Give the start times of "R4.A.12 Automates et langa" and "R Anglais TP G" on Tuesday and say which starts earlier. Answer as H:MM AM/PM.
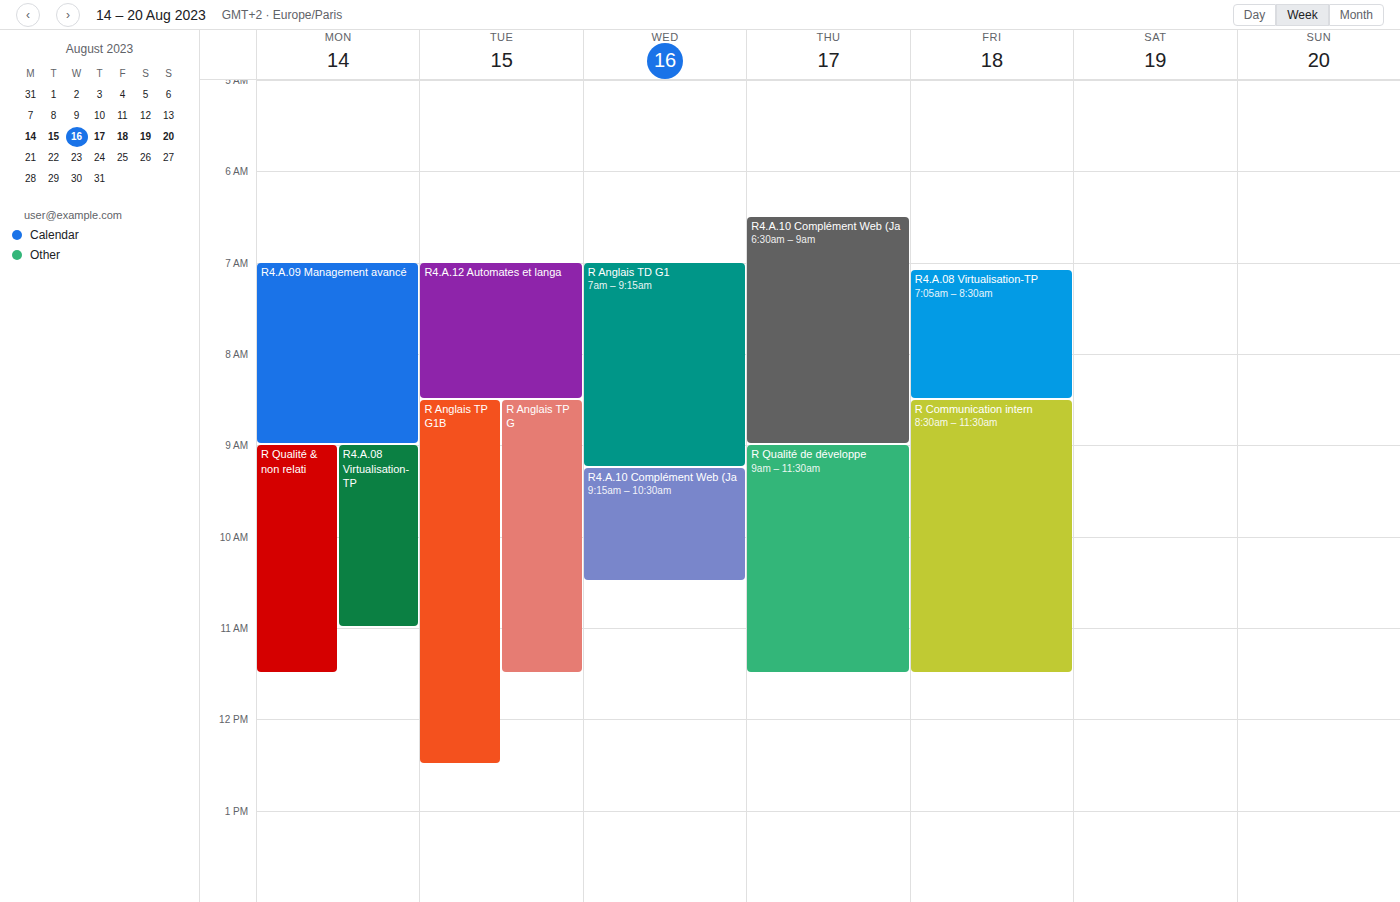
"R4.A.12 Automates et langa" 7:00 AM; "R Anglais TP G" 8:30 AM.